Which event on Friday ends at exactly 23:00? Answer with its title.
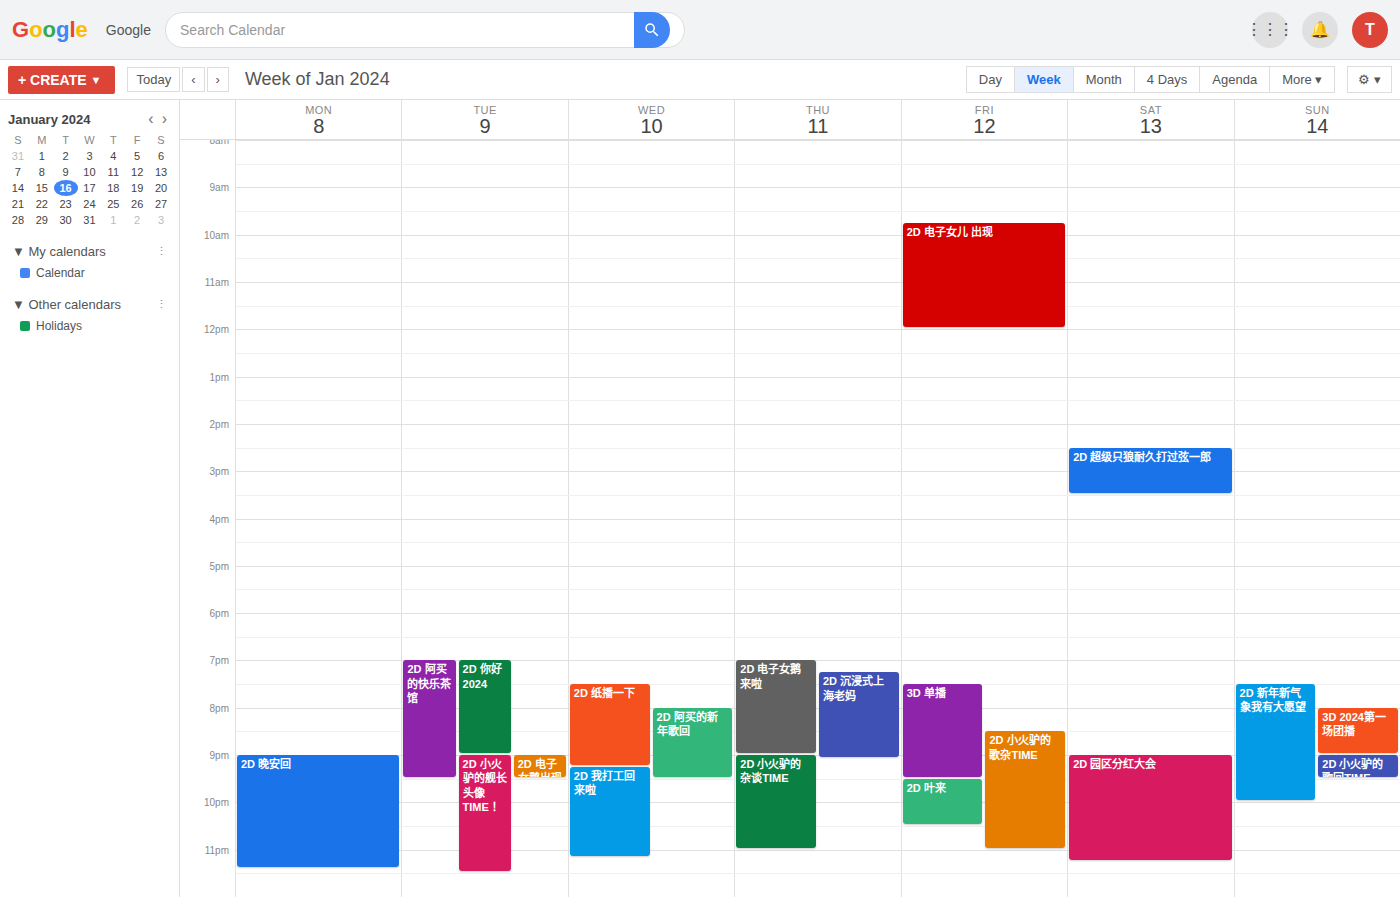
"2D 小火驴的歌杂TIME"